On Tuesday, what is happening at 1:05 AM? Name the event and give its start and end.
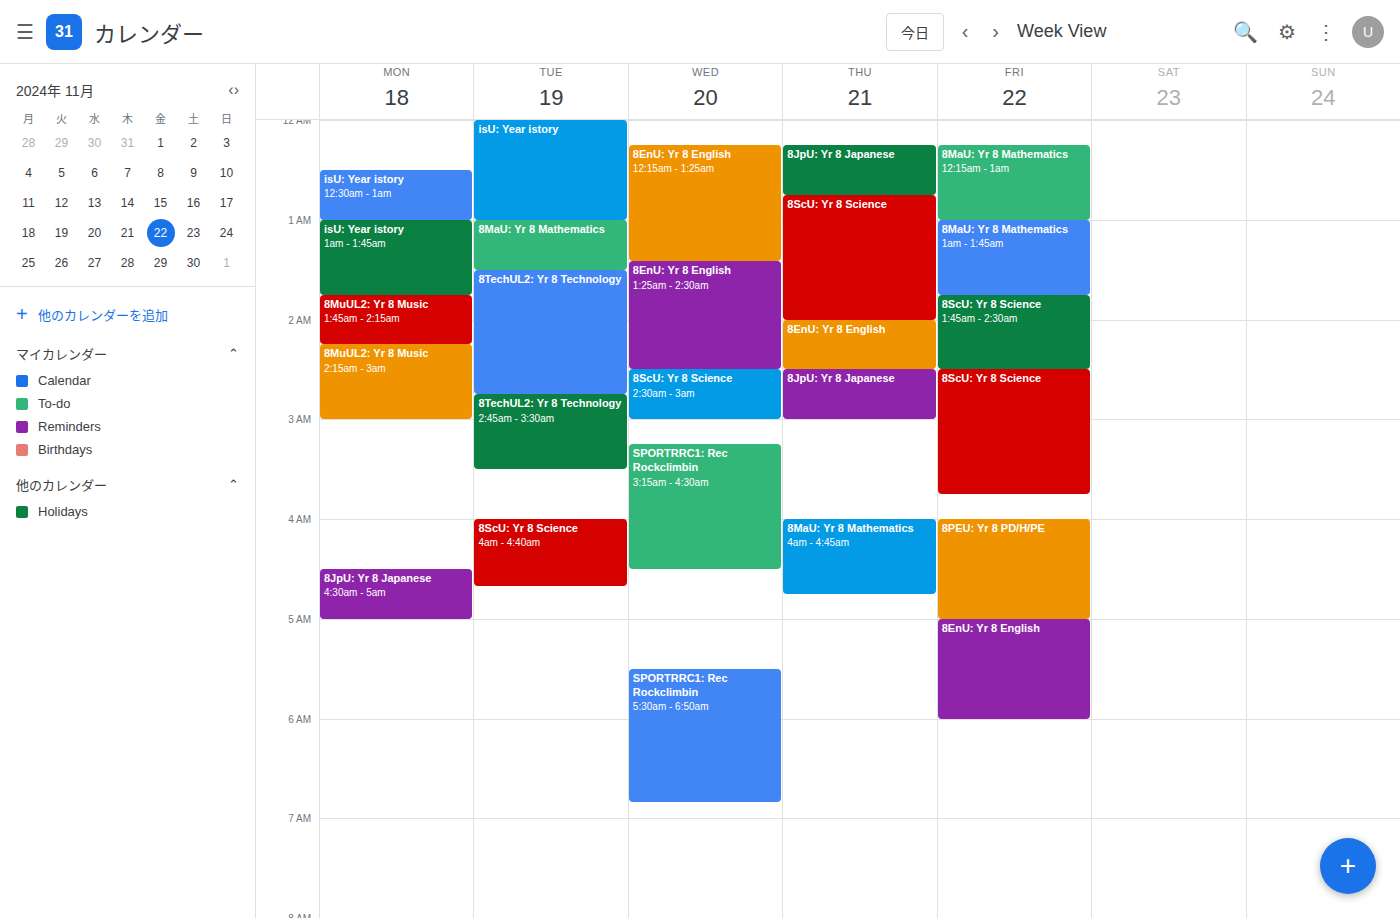
"8MaU: Yr 8 Mathematics", 1:00 AM to 1:30 AM